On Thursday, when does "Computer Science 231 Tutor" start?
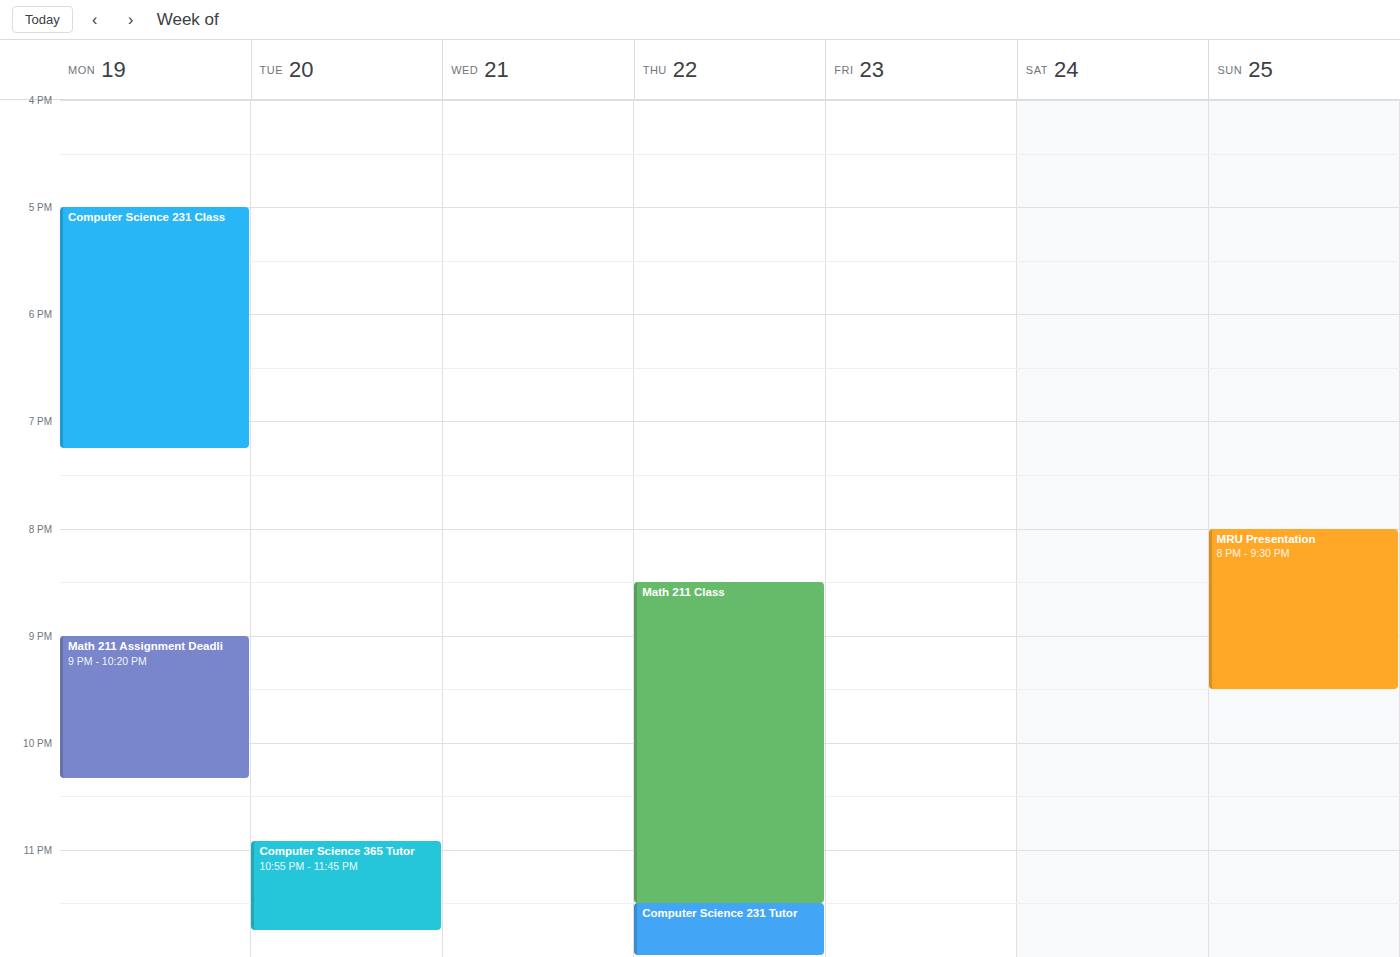
11:30 PM